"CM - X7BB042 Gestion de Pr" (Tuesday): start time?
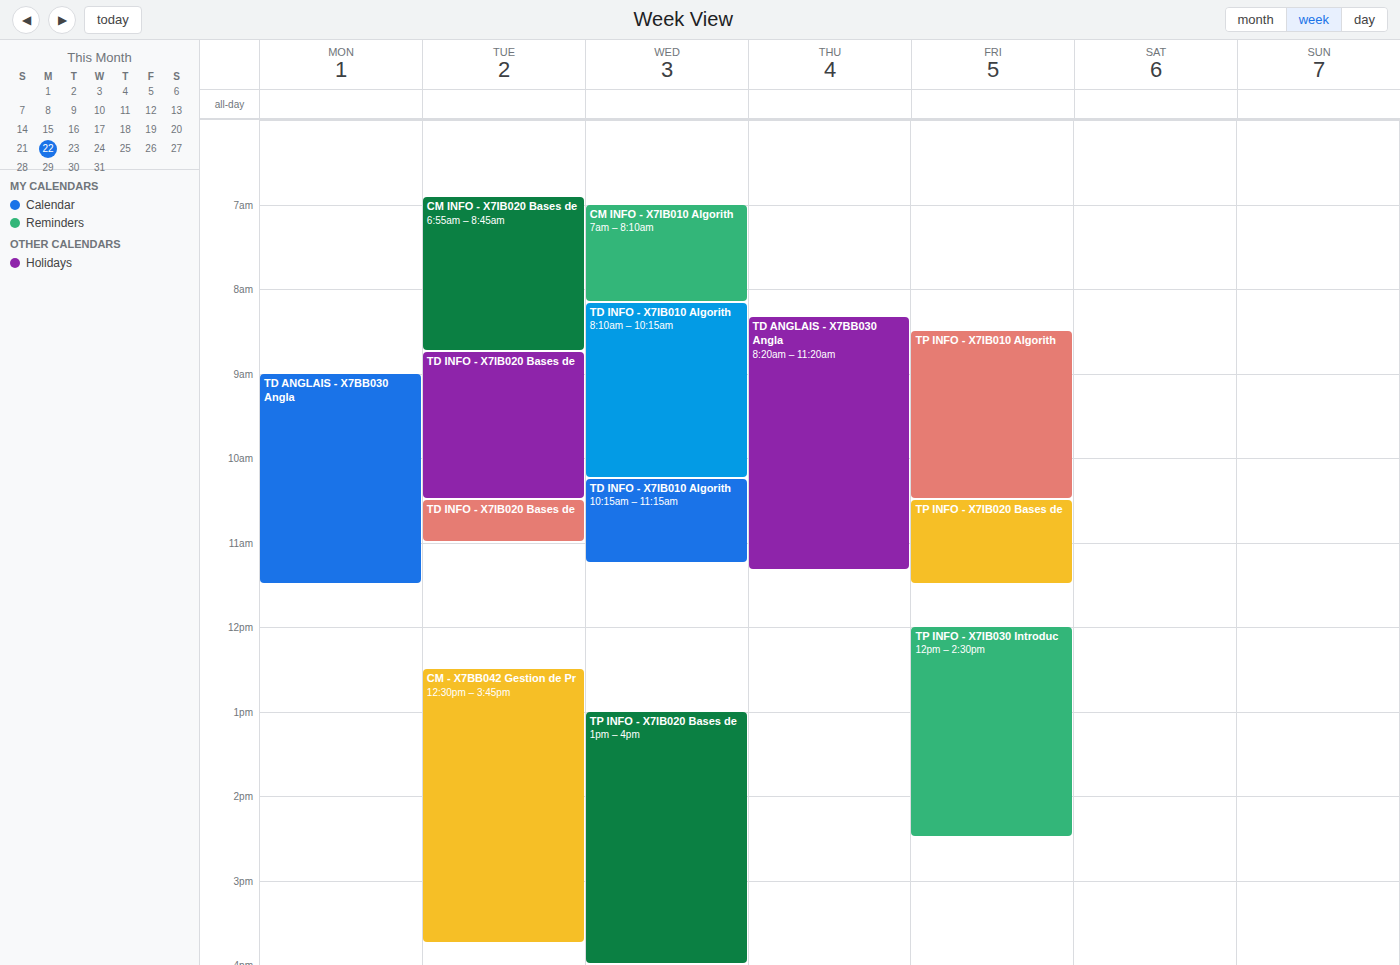
12:30